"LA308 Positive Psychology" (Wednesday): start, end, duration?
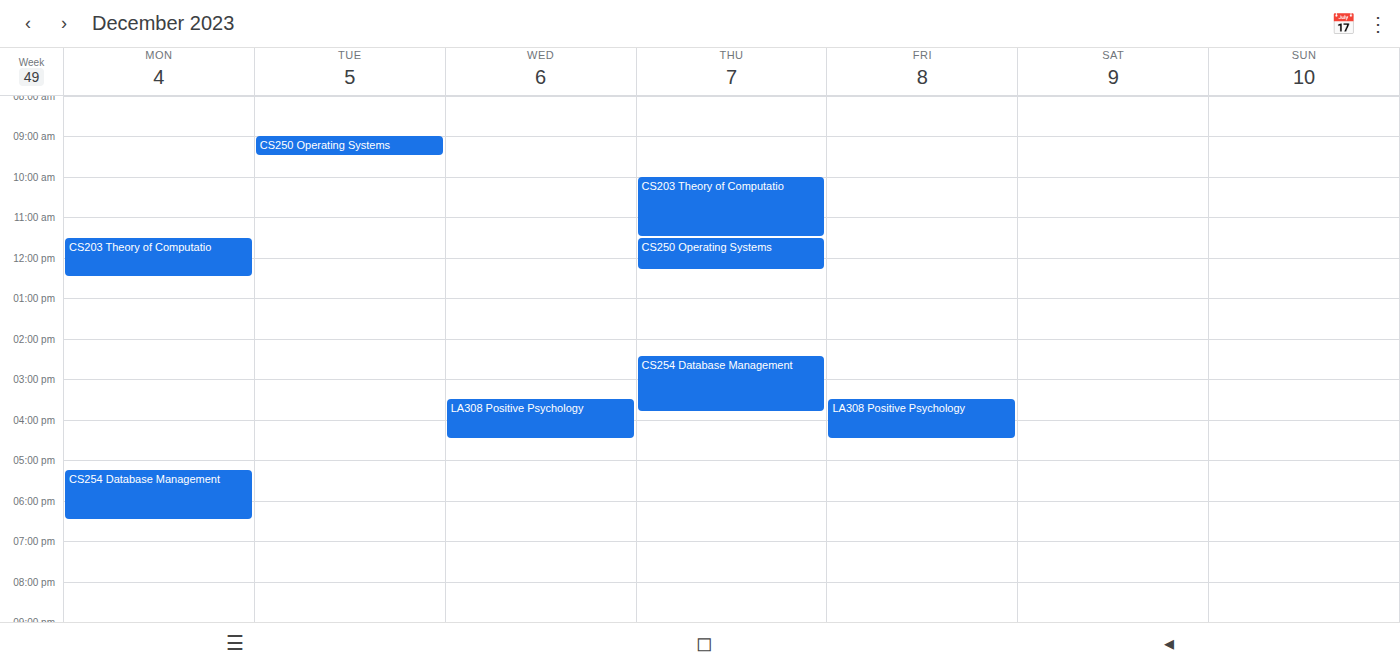
3:30 PM to 4:30 PM, 1 hour